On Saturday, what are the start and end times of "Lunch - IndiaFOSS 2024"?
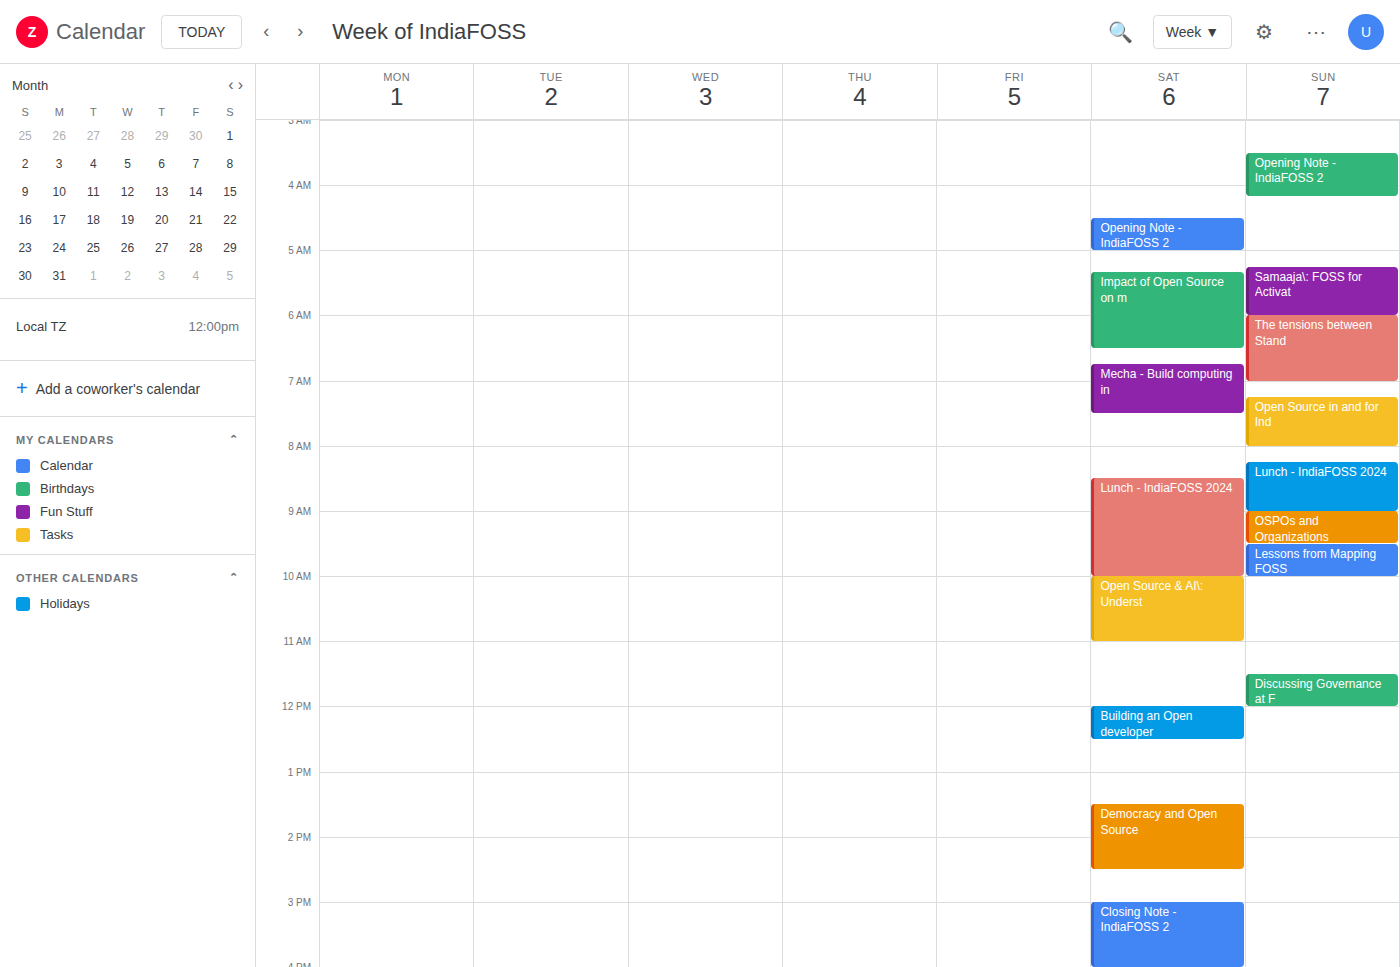
8:30 AM to 10:00 AM